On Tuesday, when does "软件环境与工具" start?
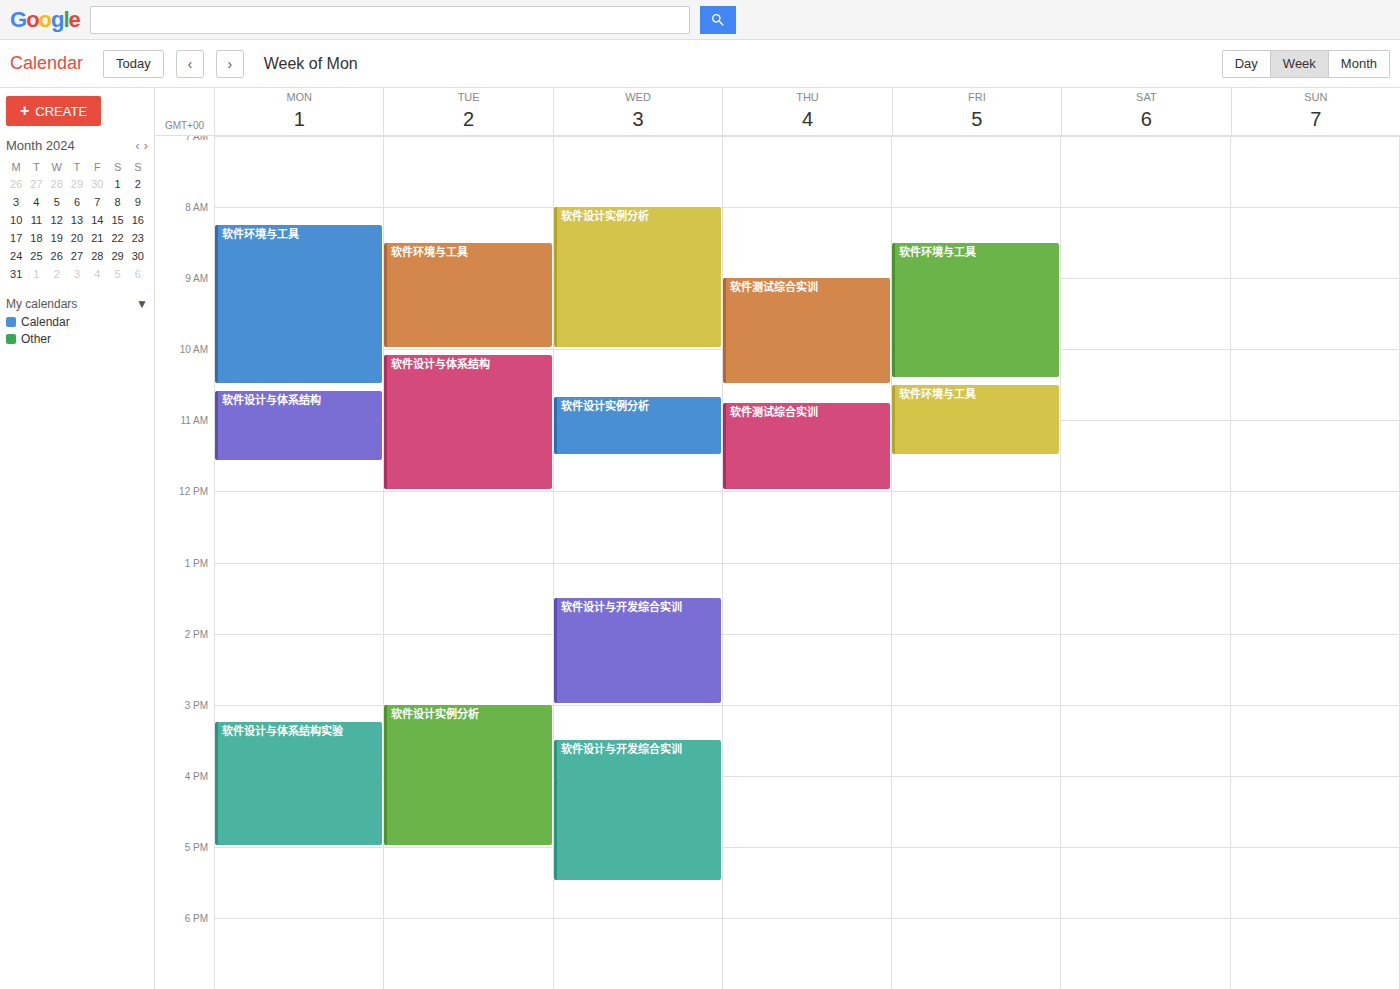
8:30 AM